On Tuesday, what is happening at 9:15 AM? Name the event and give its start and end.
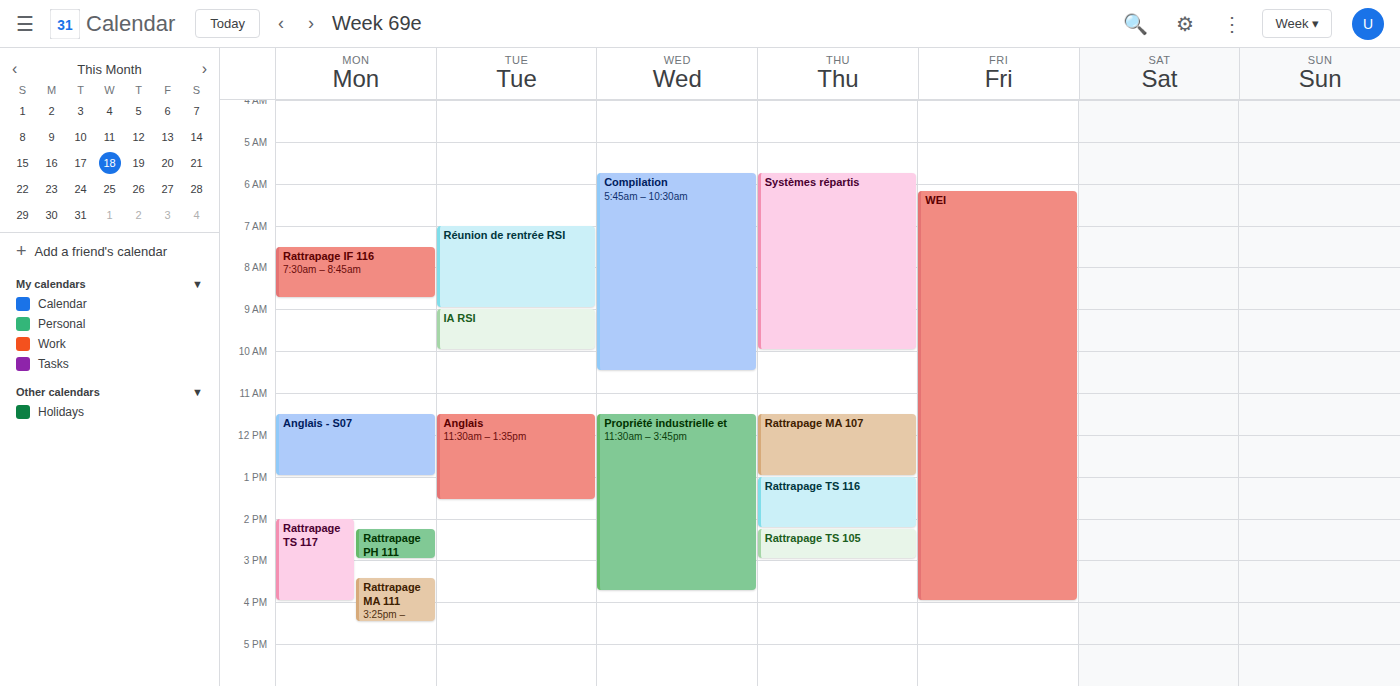
"IA RSI", 9:00 AM to 10:00 AM